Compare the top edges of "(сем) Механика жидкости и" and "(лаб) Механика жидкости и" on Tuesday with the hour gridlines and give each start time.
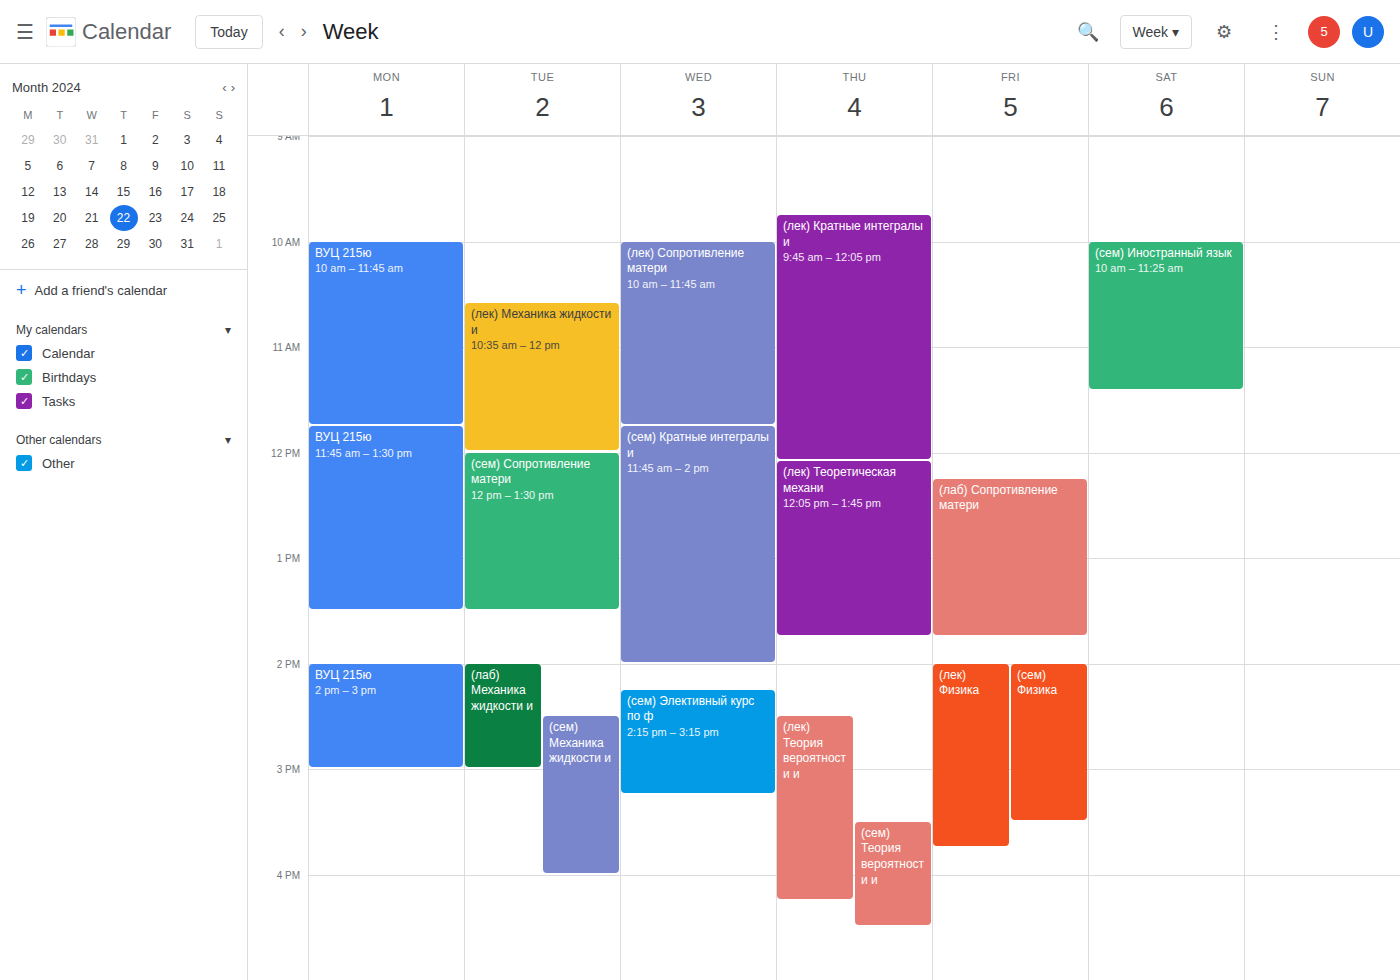
"(сем) Механика жидкости и": 2:30 PM, halfway between the 2 PM and 3 PM lines. "(лаб) Механика жидкости и": 2:00 PM, exactly on the 2 PM line.